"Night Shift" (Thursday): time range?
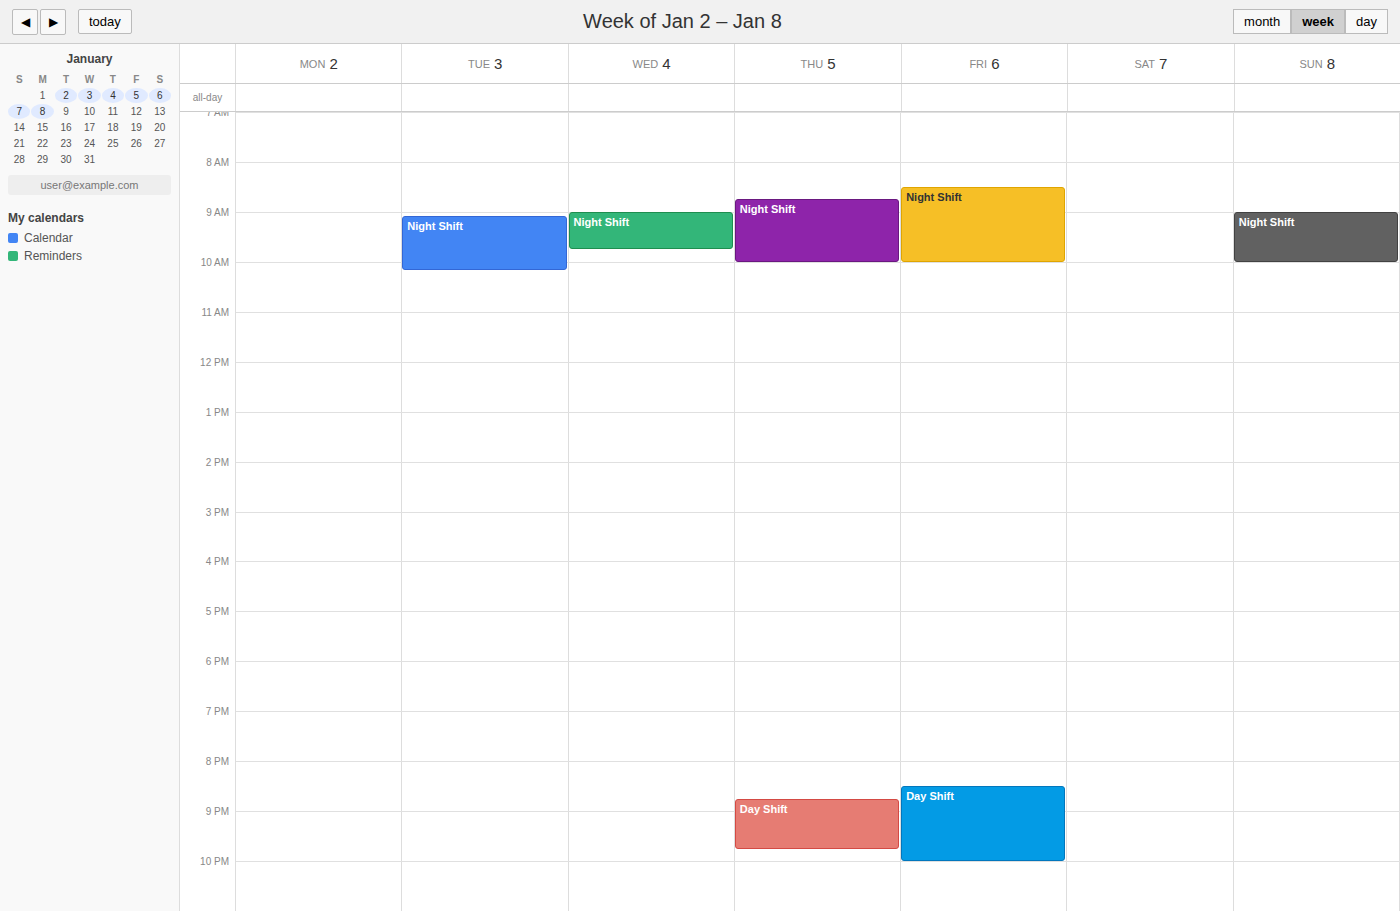
8:45 AM to 10:00 AM